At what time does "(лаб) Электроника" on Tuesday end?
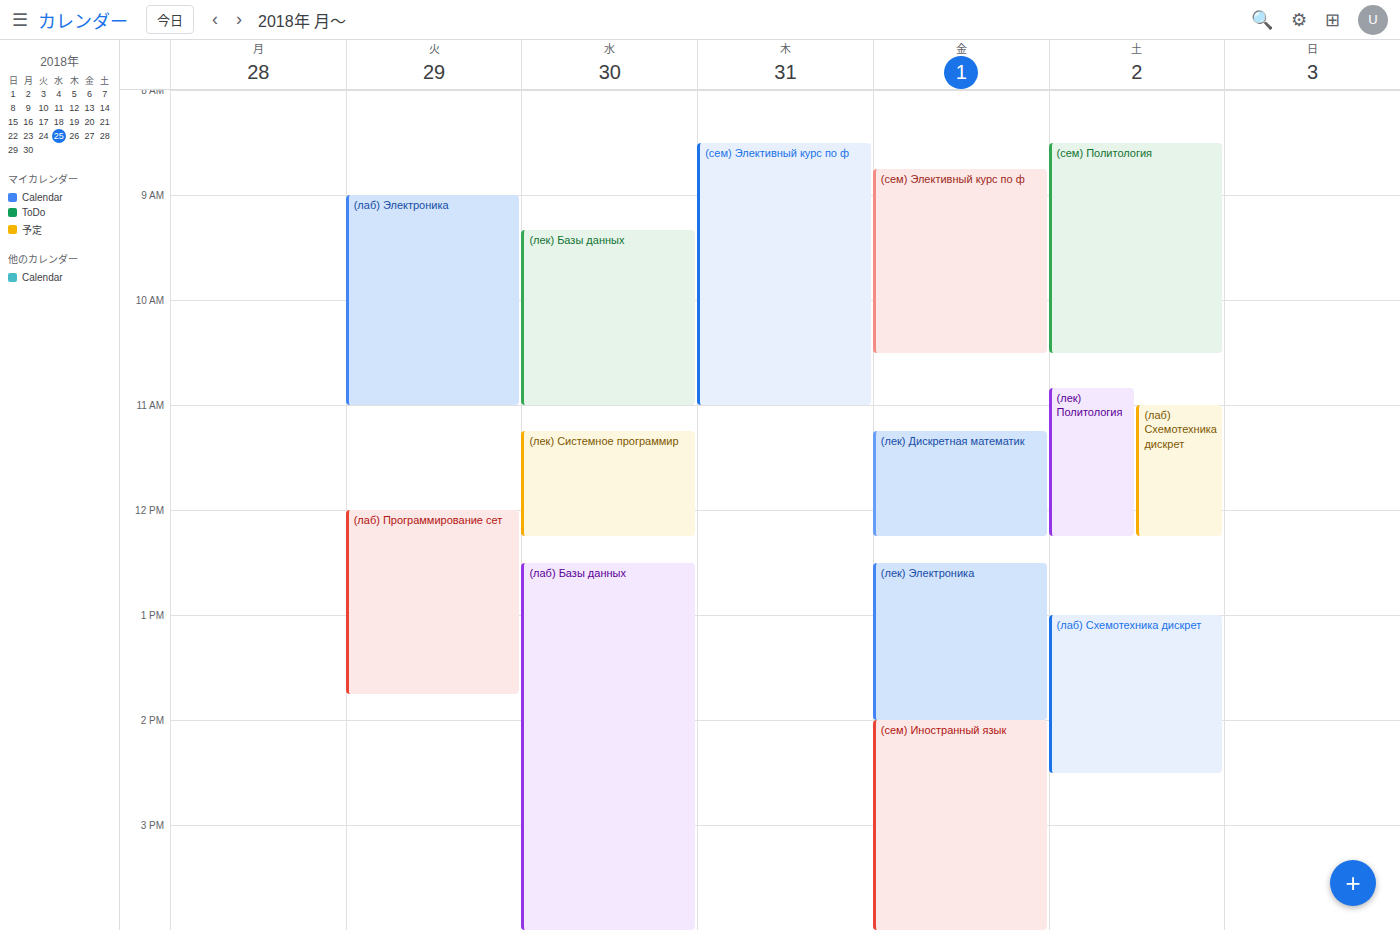
11:00 AM